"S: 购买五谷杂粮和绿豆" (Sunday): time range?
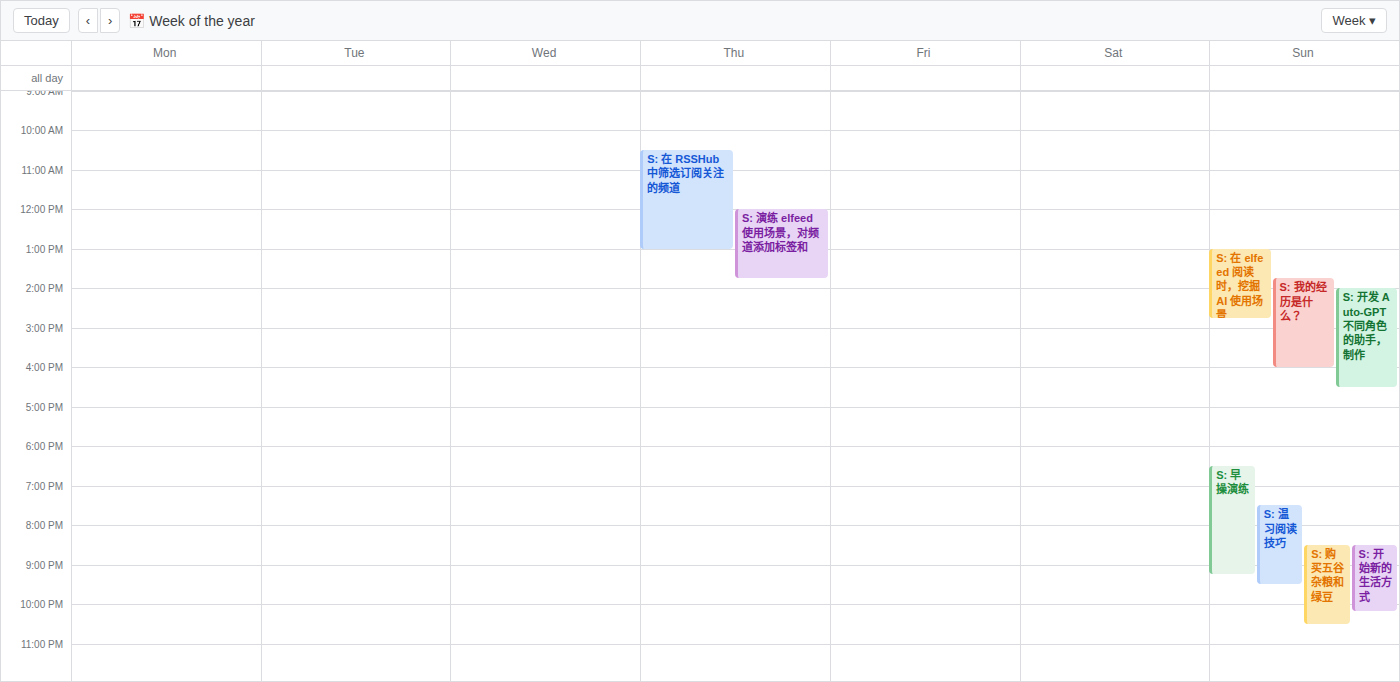
8:30 PM to 10:30 PM